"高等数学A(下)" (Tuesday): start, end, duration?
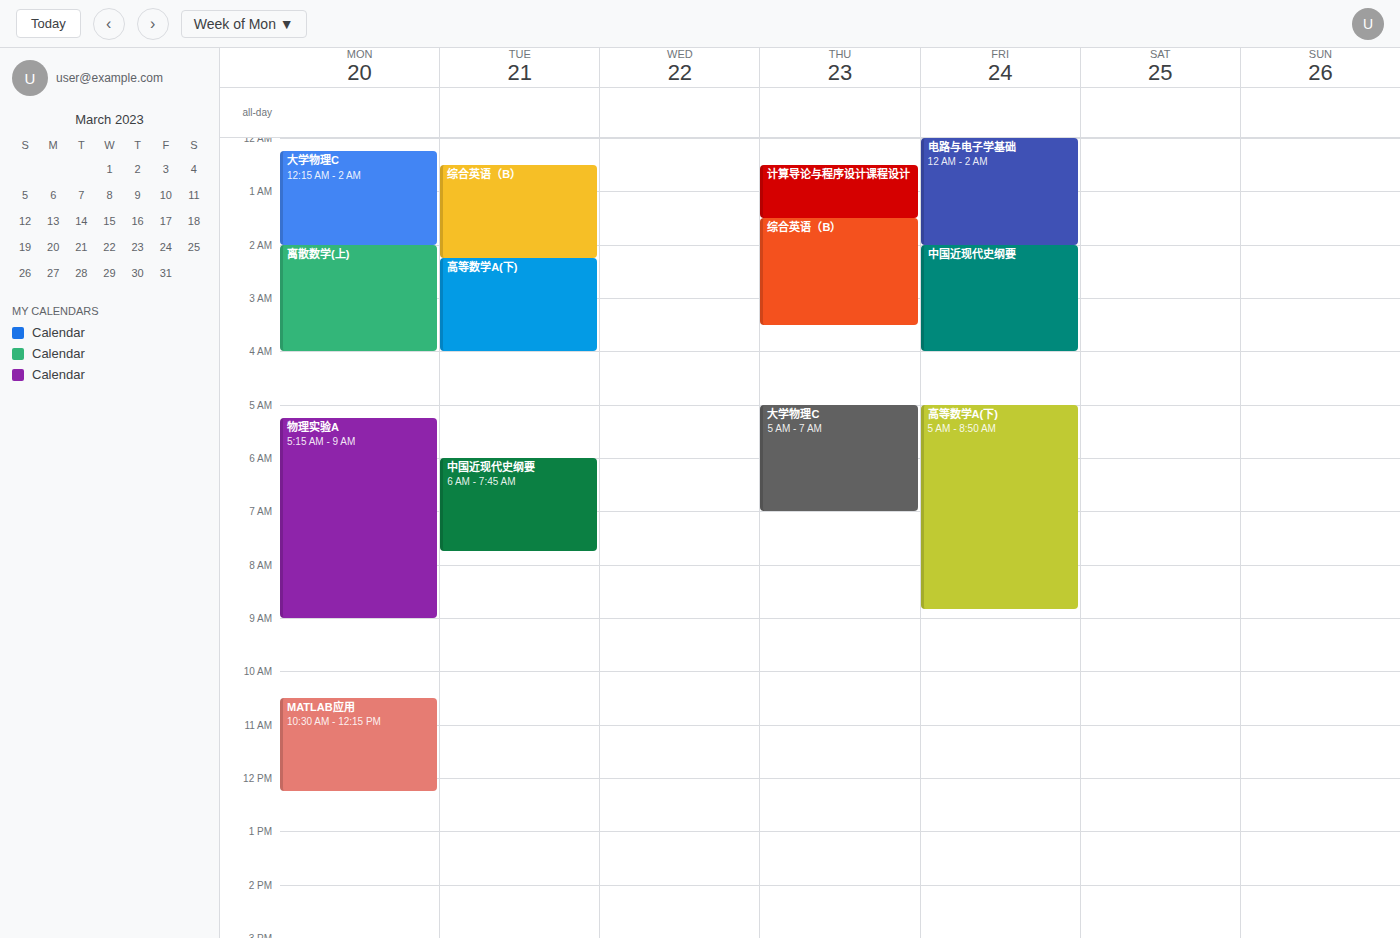
02:15 to 04:00, 1 hour 45 minutes